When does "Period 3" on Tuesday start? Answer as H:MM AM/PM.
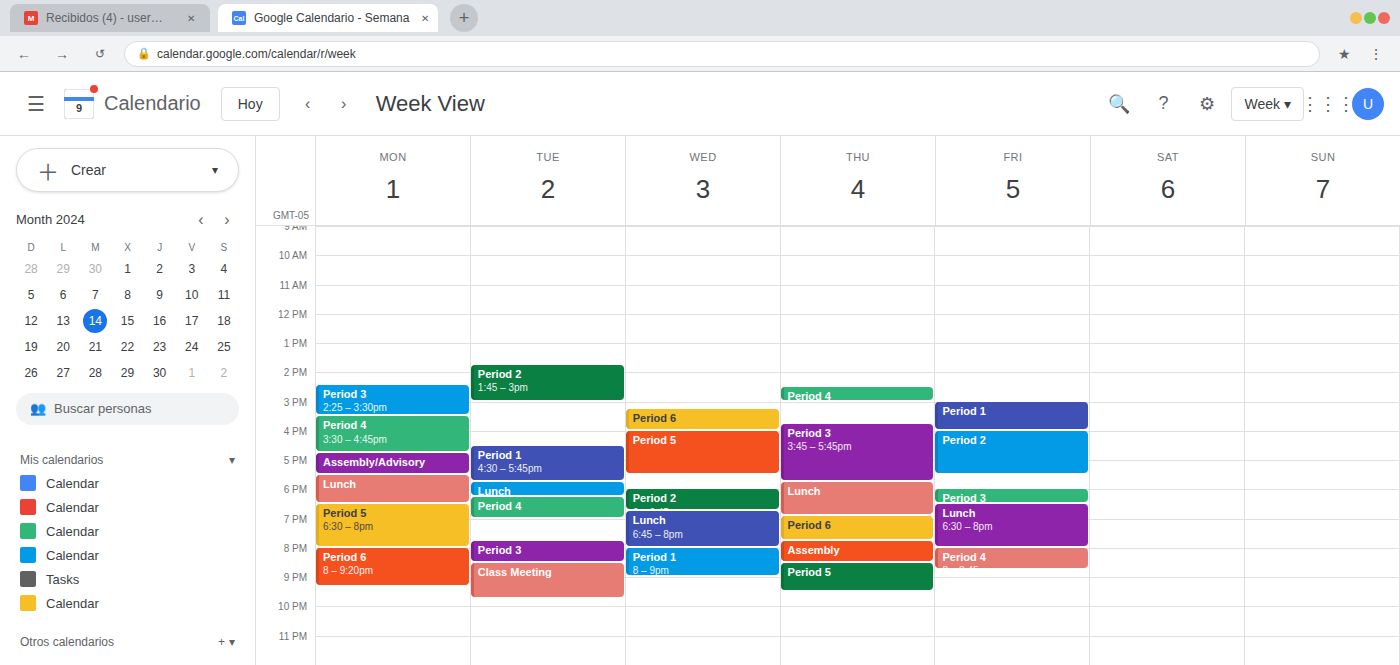
7:45 PM